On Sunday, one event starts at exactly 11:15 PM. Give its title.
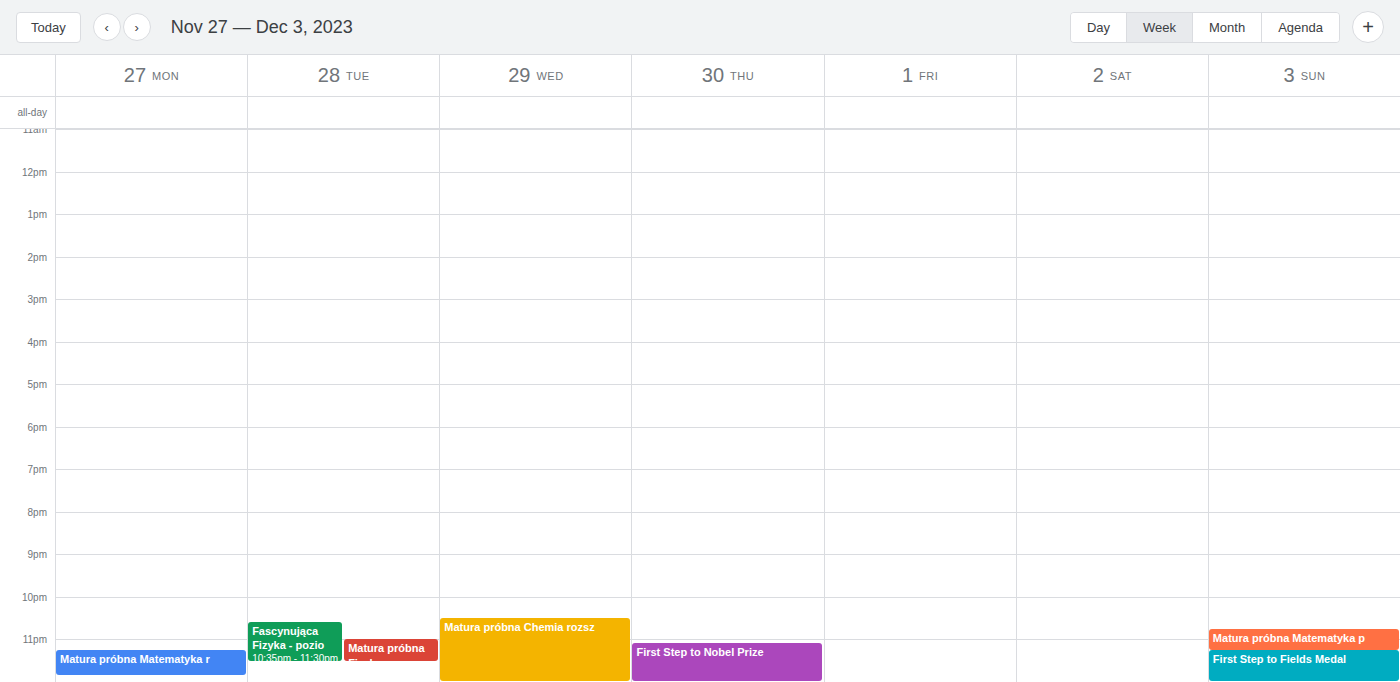
"First Step to Fields Medal"